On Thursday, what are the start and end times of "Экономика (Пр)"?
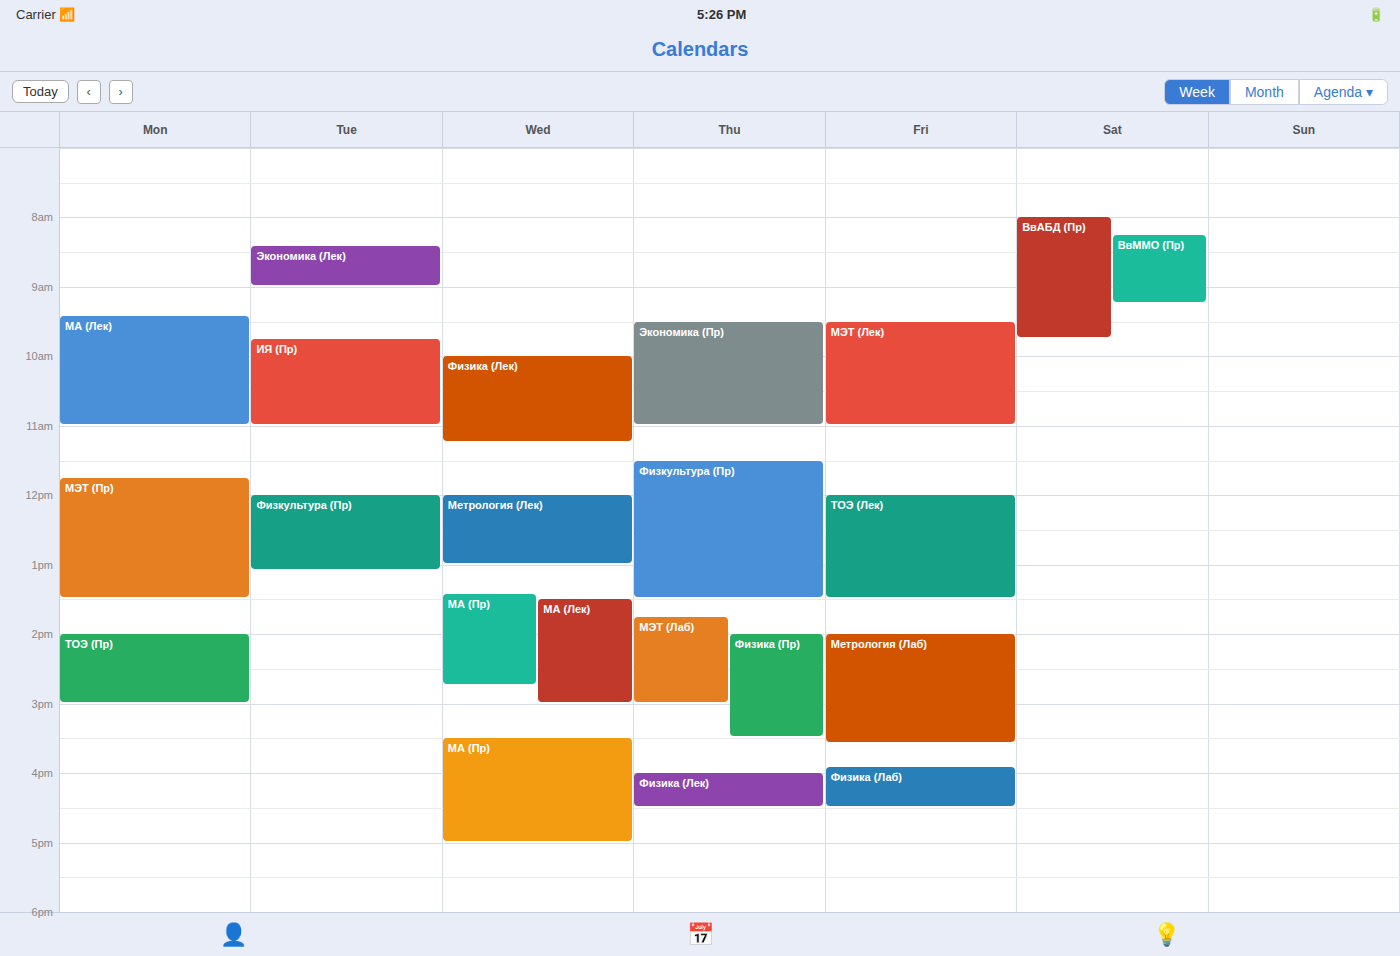
09:30 to 11:00